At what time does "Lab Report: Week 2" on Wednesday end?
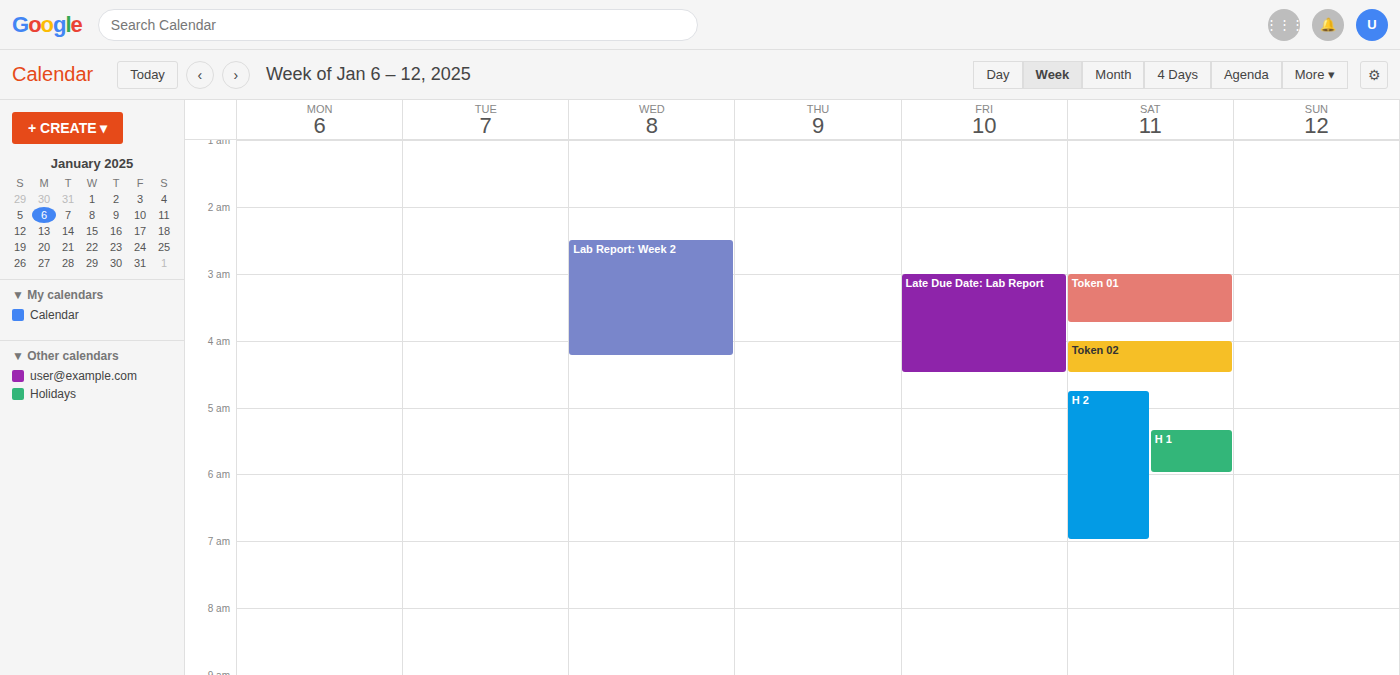
4:15 AM